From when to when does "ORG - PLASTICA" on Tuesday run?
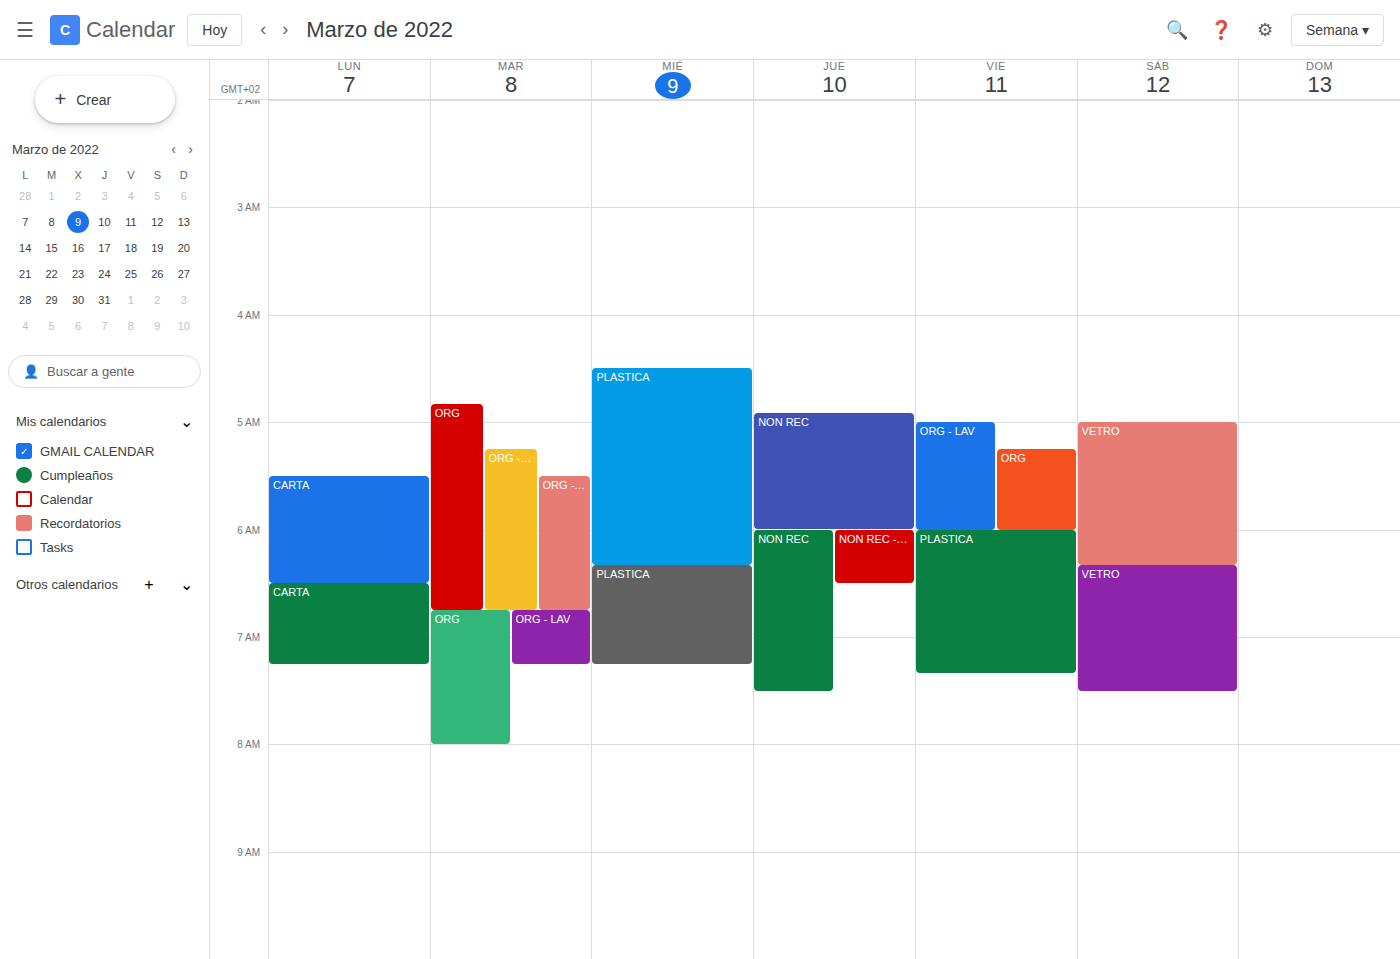
5:15 AM to 6:45 AM